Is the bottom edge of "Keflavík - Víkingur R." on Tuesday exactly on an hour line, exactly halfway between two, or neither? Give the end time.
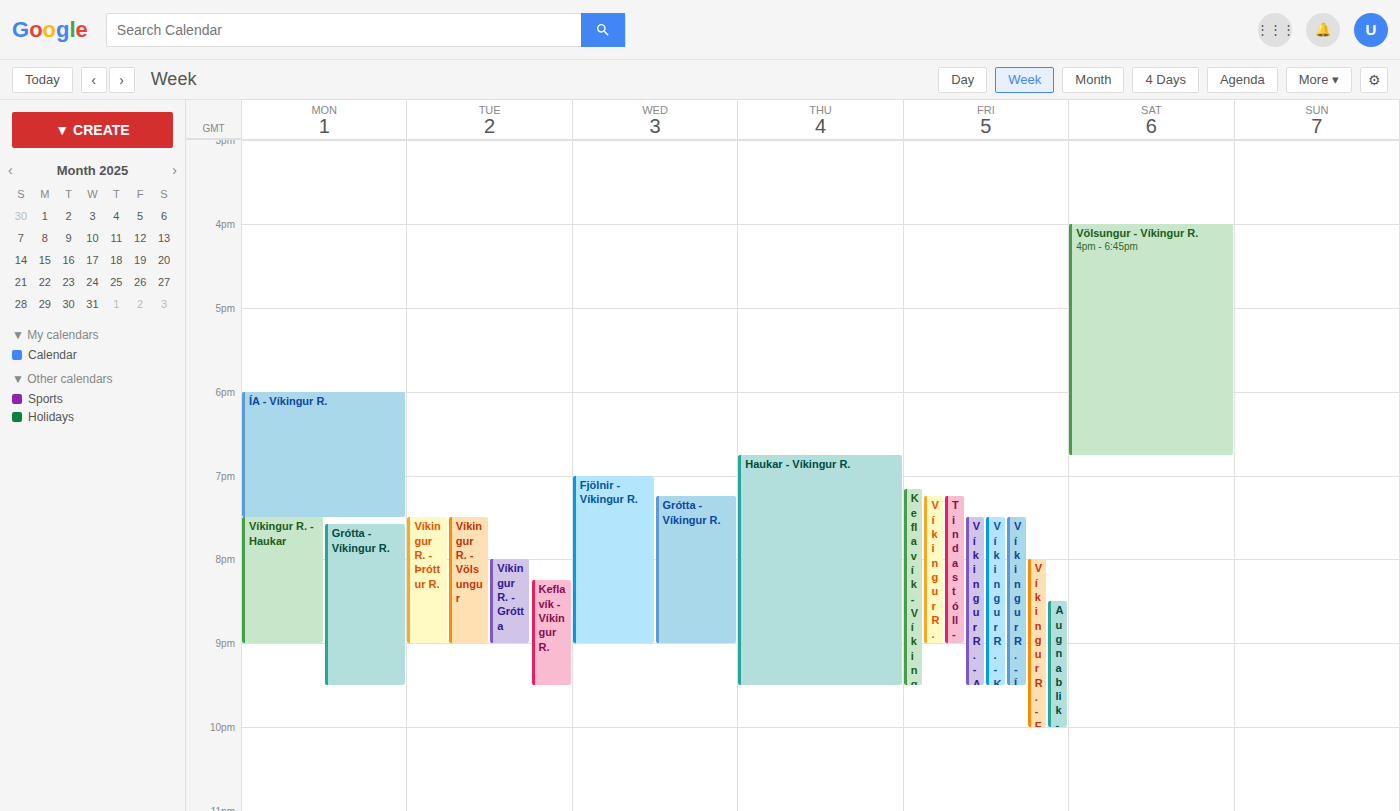
9:30 PM -- halfway between the 9 PM and 10 PM lines.